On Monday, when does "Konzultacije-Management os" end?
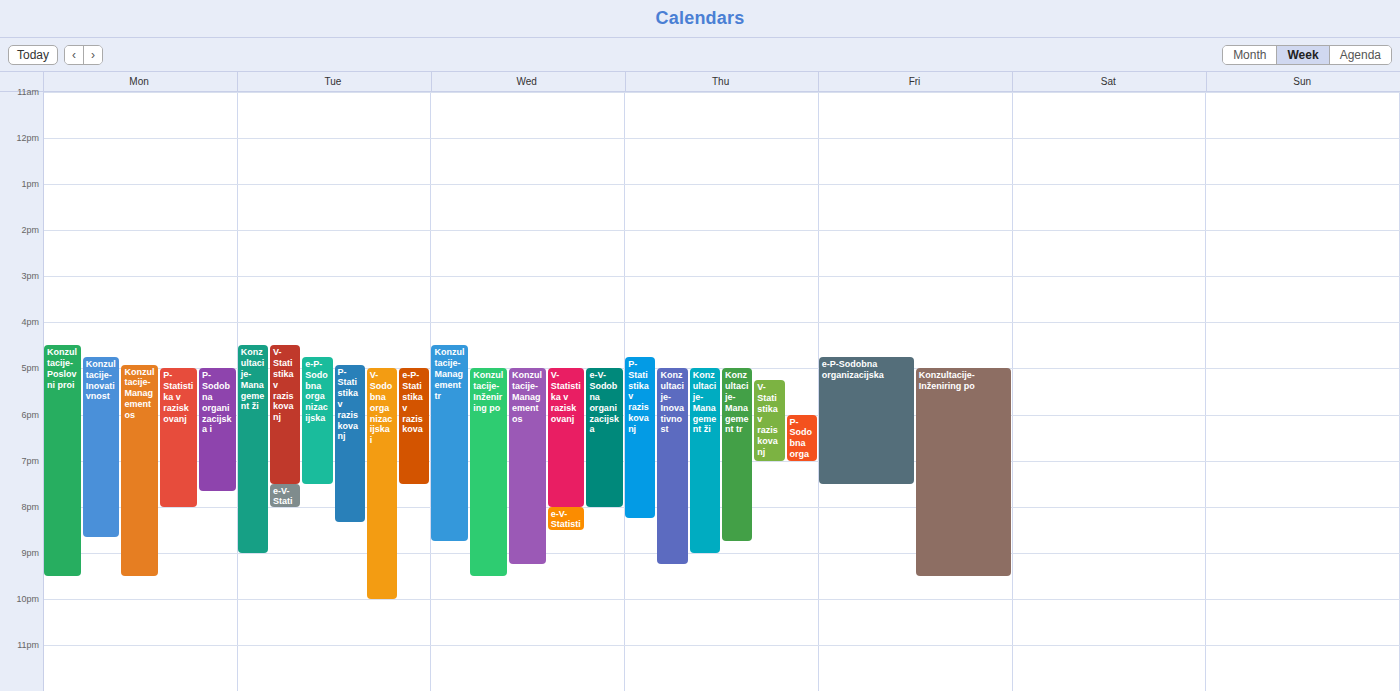
9:30 PM